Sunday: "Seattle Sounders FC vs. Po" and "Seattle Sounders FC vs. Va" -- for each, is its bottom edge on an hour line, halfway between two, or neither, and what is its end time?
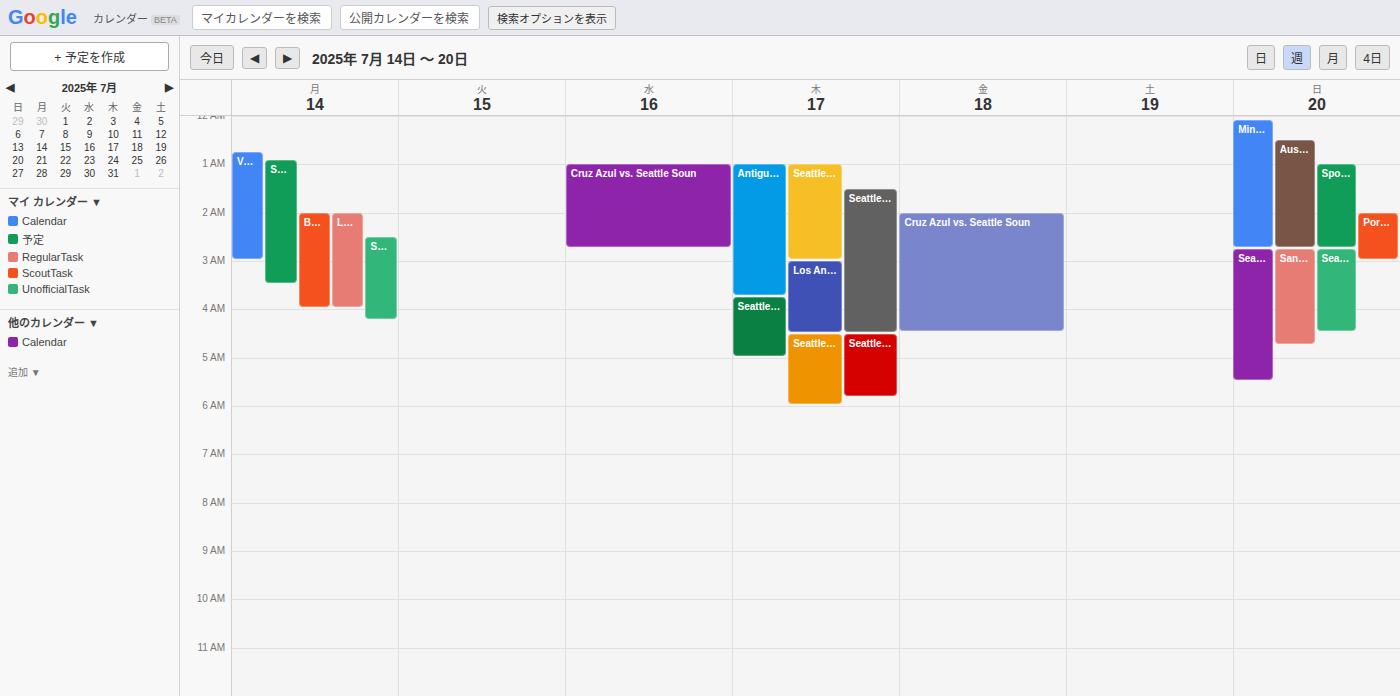
"Seattle Sounders FC vs. Po": 4:30 AM, halfway between the 4 AM and 5 AM lines. "Seattle Sounders FC vs. Va": 5:30 AM, halfway between the 5 AM and 6 AM lines.